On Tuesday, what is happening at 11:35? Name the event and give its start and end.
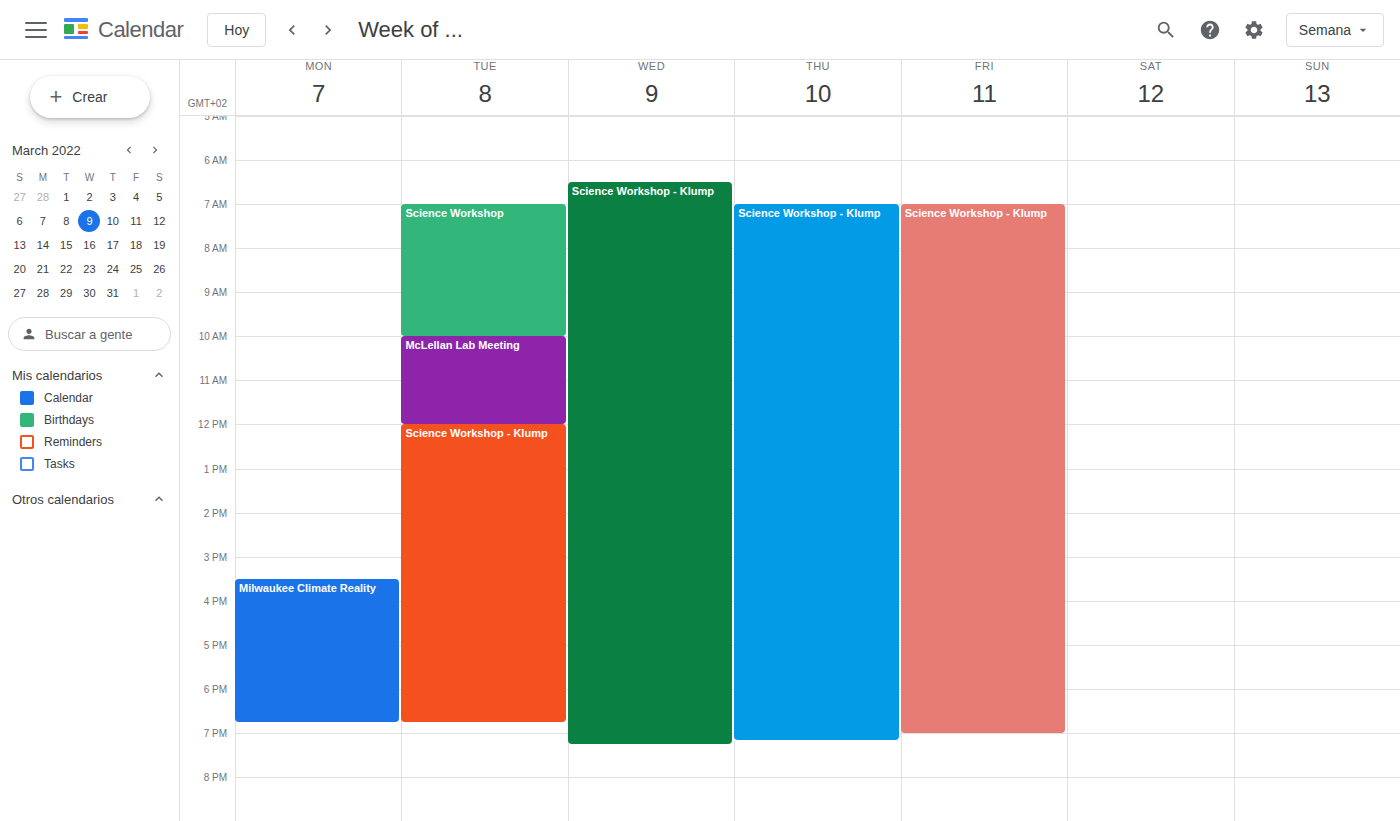
"McLellan Lab Meeting", 10:00 to 12:00